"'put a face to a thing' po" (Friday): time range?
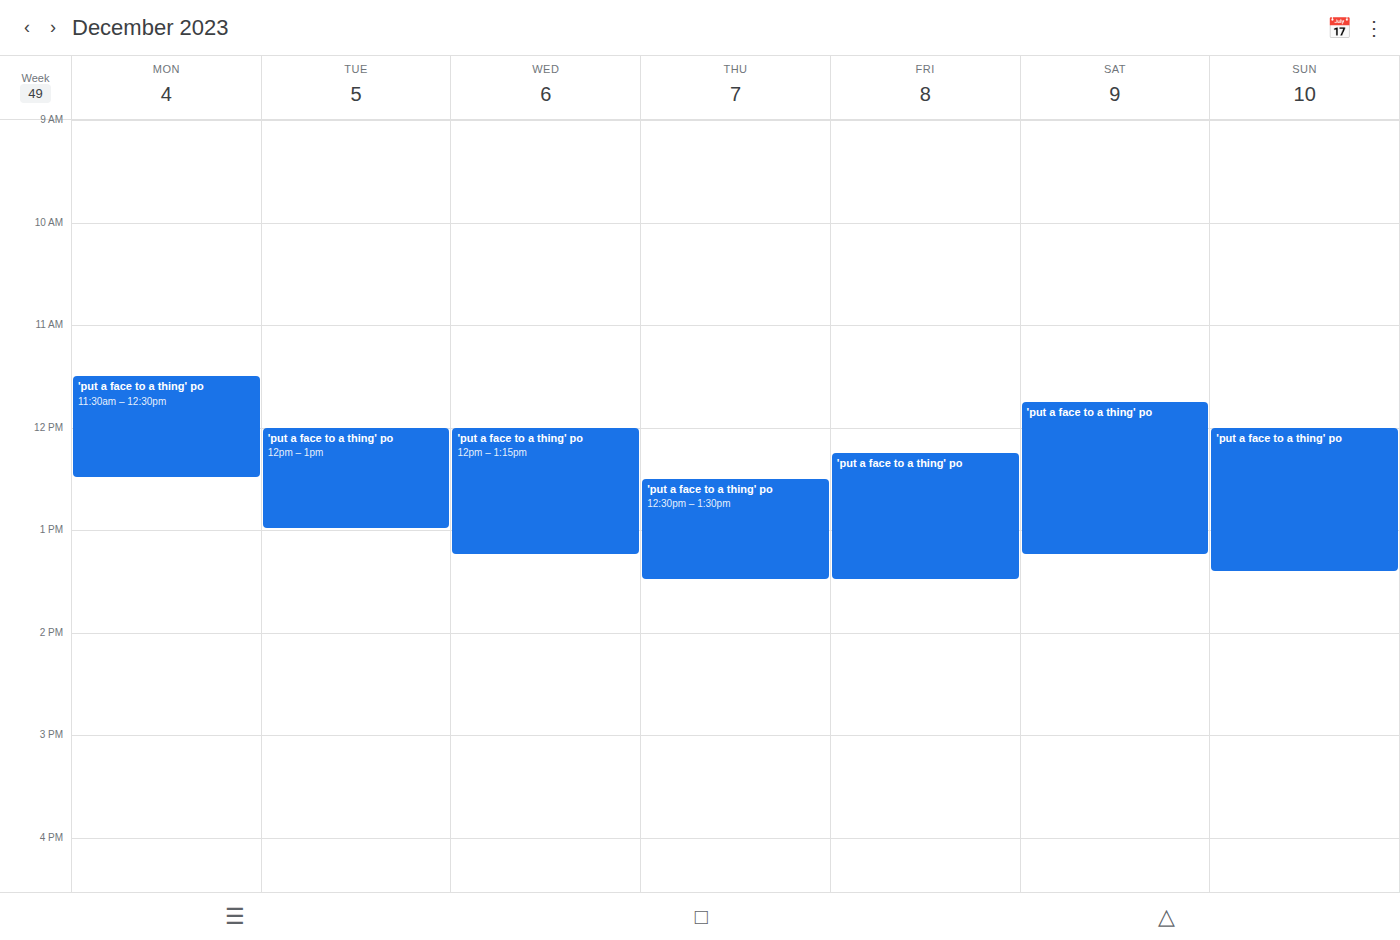
12:15 PM to 1:30 PM